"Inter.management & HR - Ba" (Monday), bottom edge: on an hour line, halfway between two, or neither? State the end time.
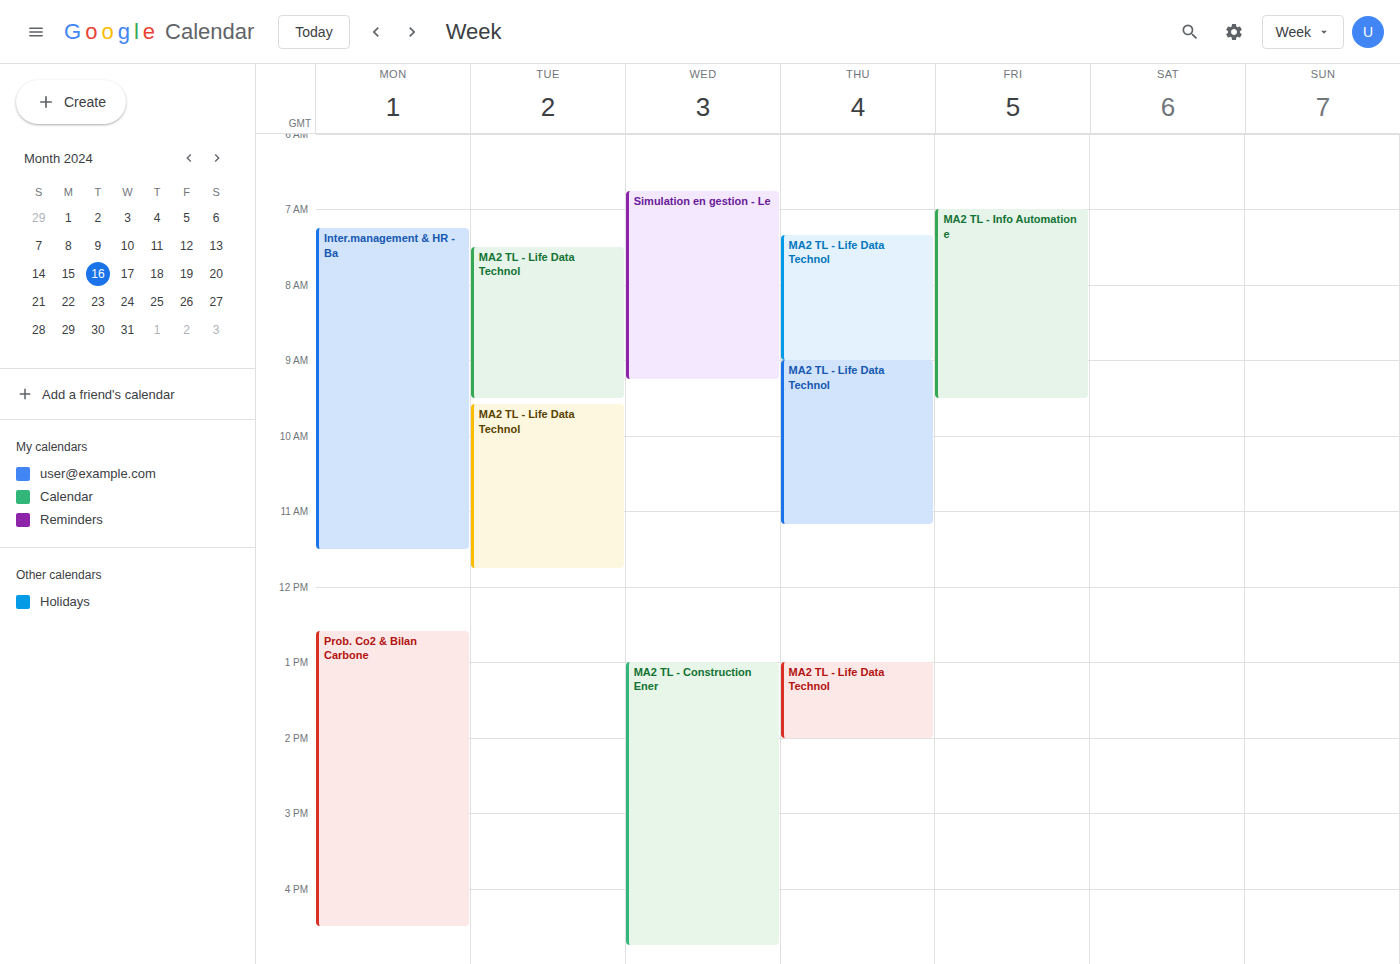
11:30 AM -- halfway between the 11 AM and 12 PM lines.